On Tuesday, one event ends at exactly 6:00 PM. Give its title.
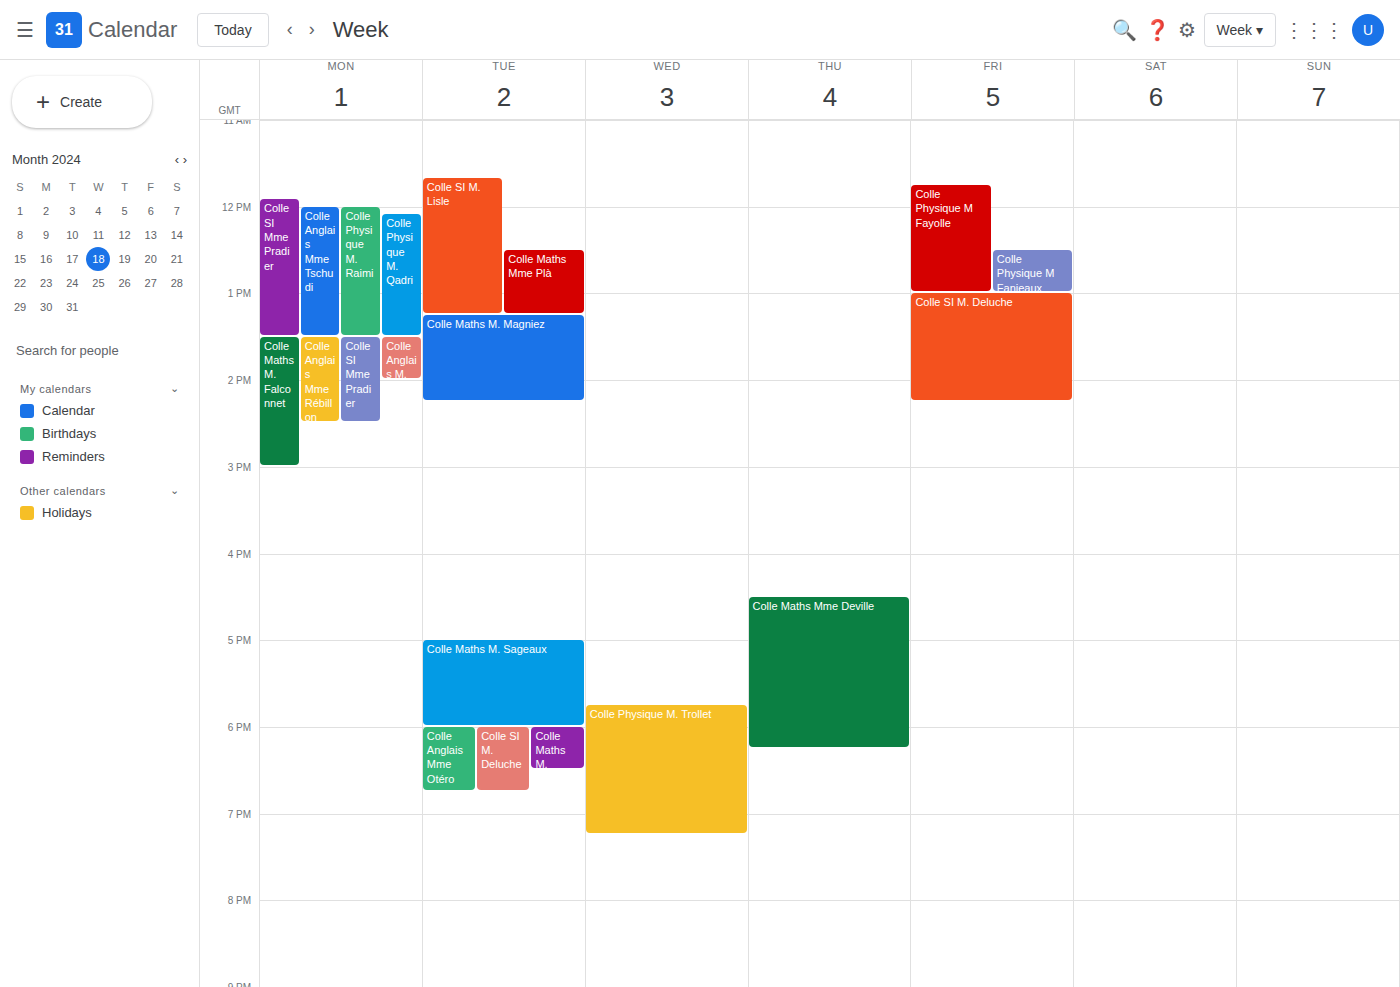
"Colle Maths M. Sageaux"